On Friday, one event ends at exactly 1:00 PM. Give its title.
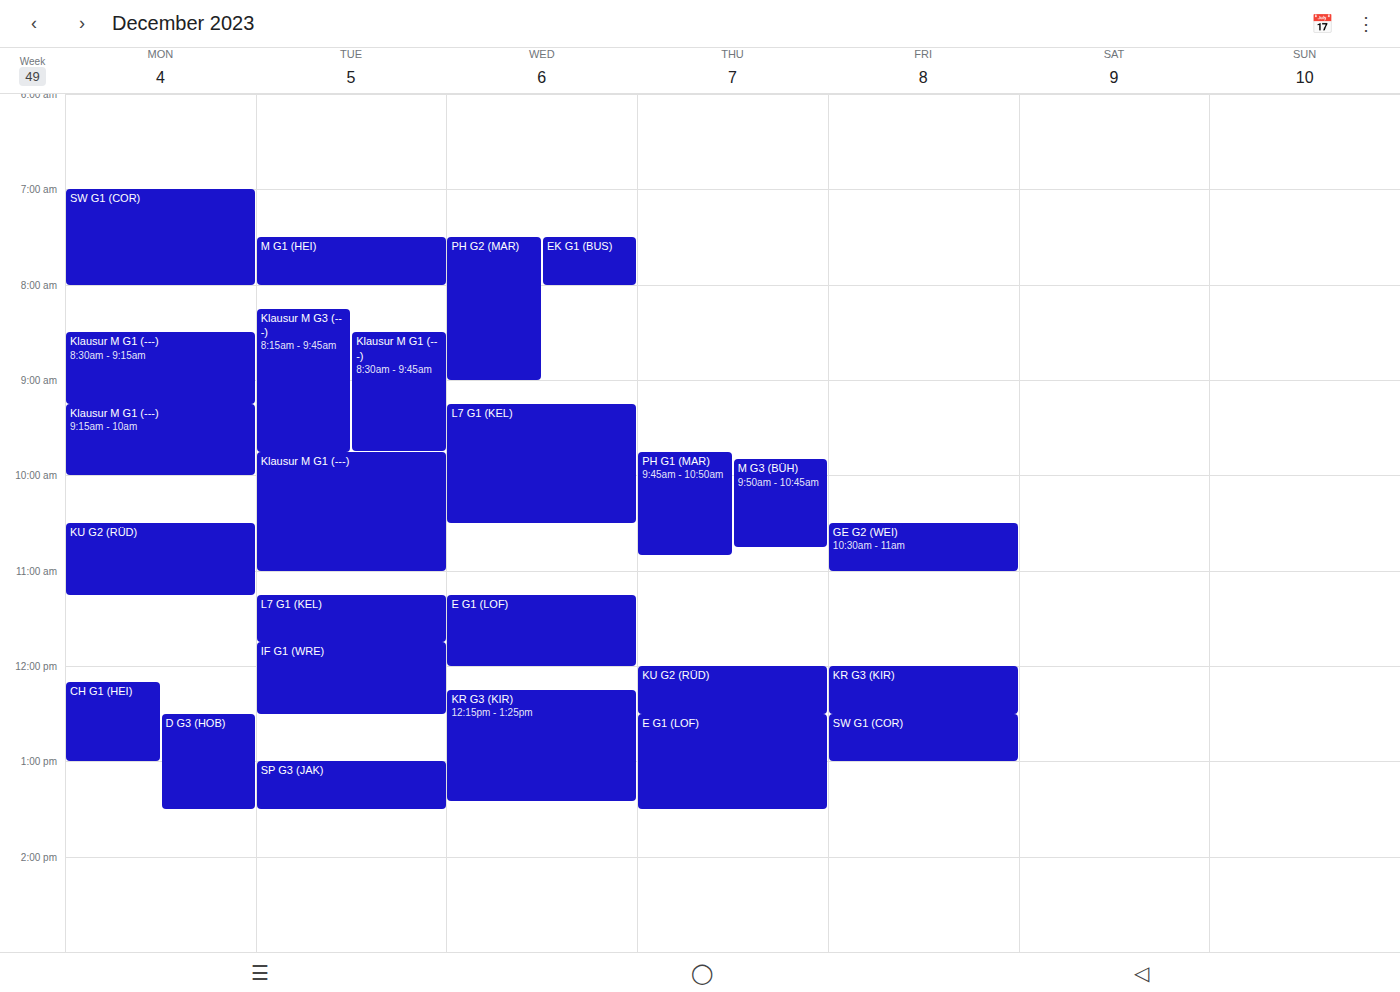
"SW G1 (COR)"